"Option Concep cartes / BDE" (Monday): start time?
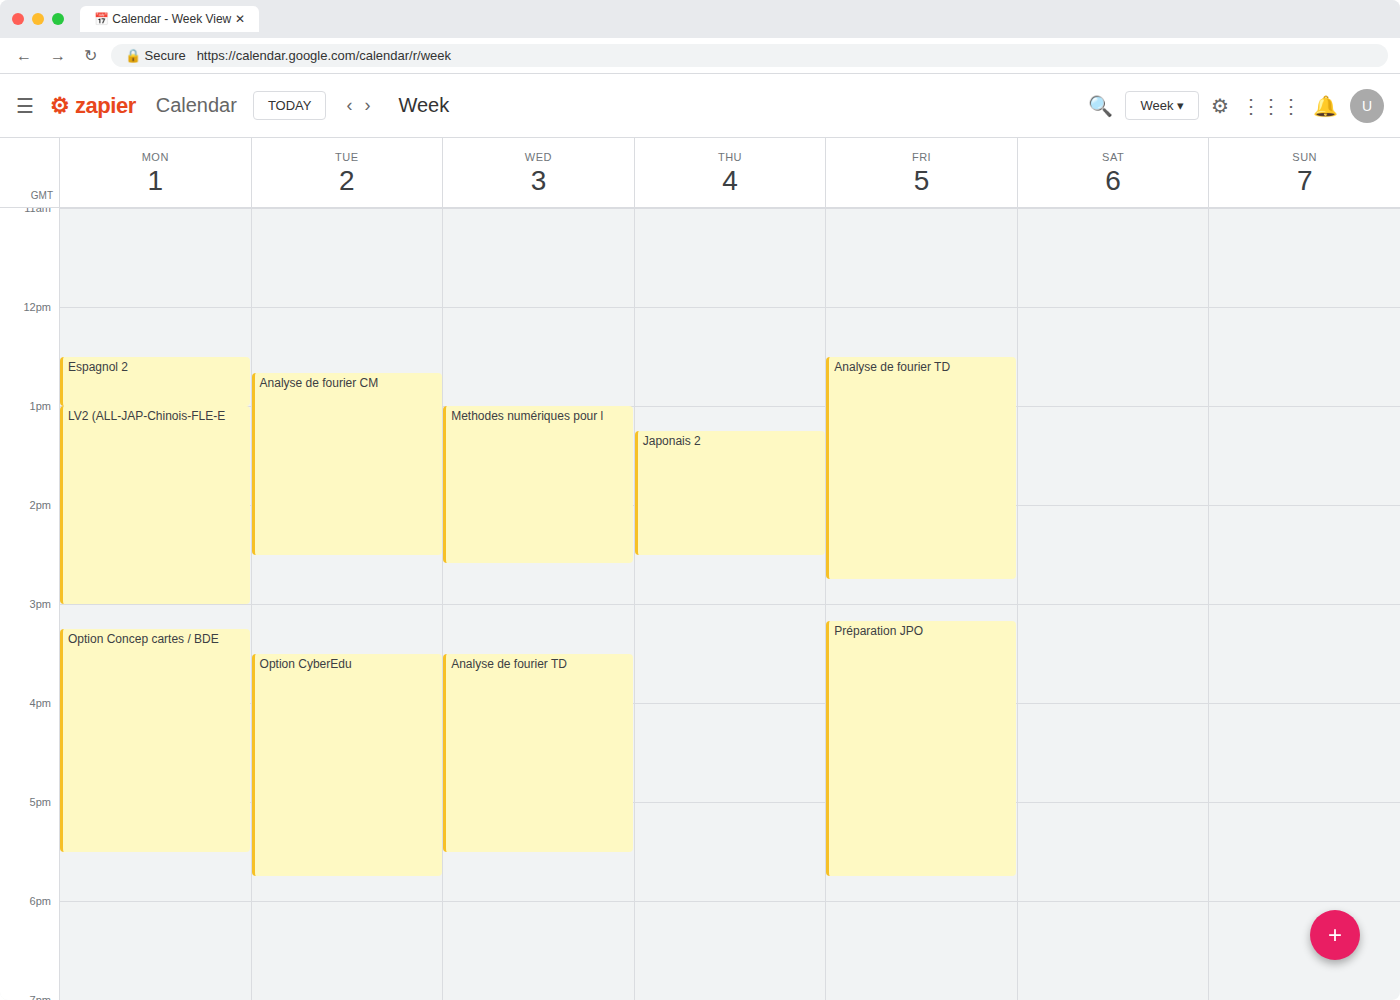
15:15